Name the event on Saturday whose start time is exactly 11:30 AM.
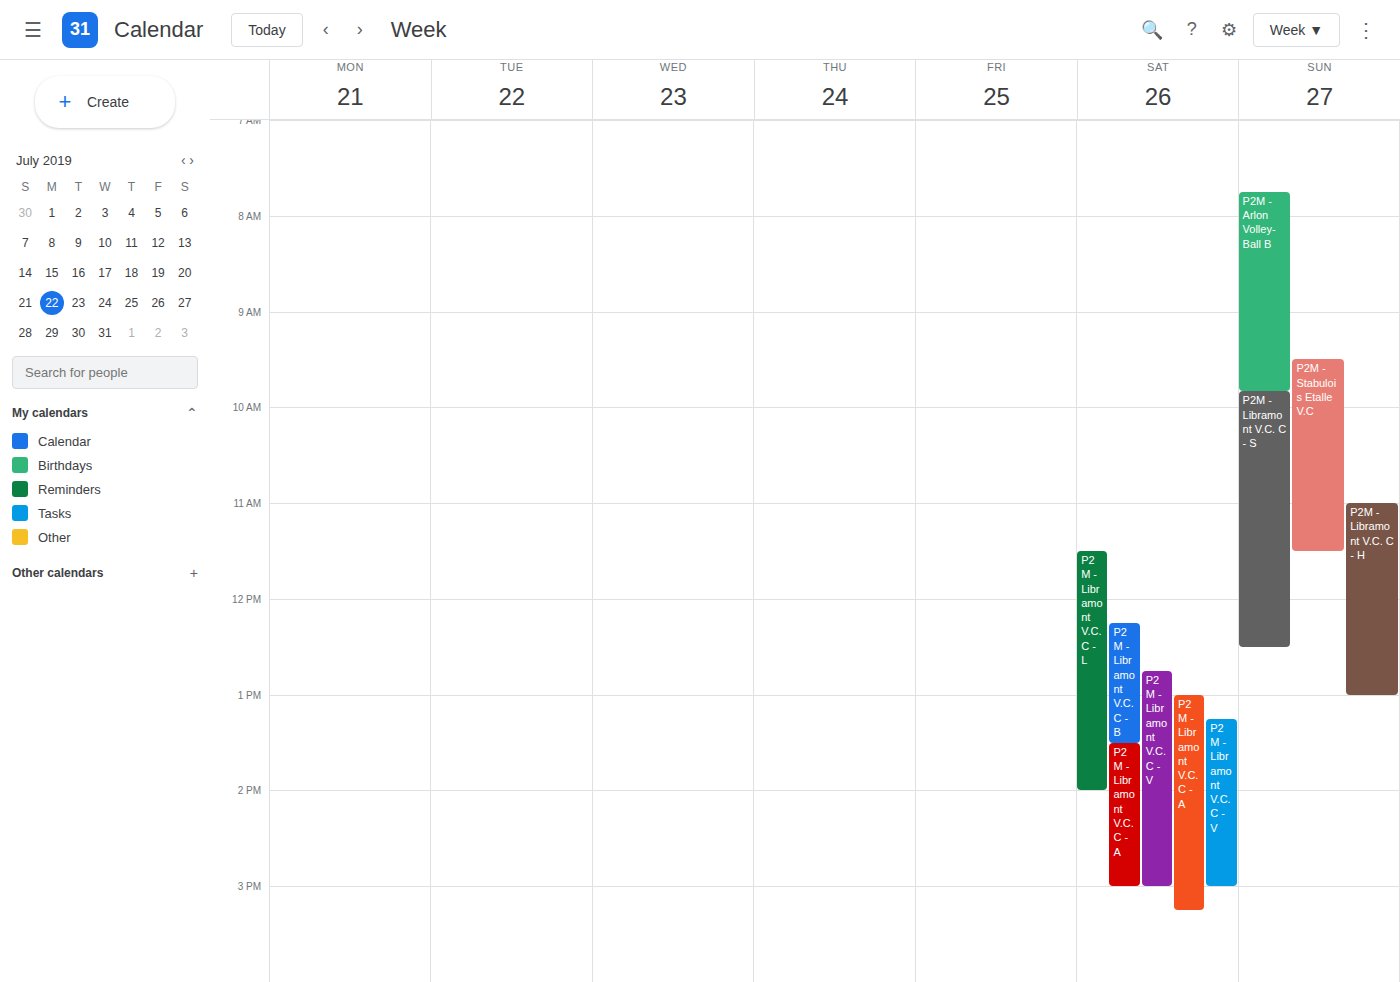
"P2M - Libramont V.C. C - L"